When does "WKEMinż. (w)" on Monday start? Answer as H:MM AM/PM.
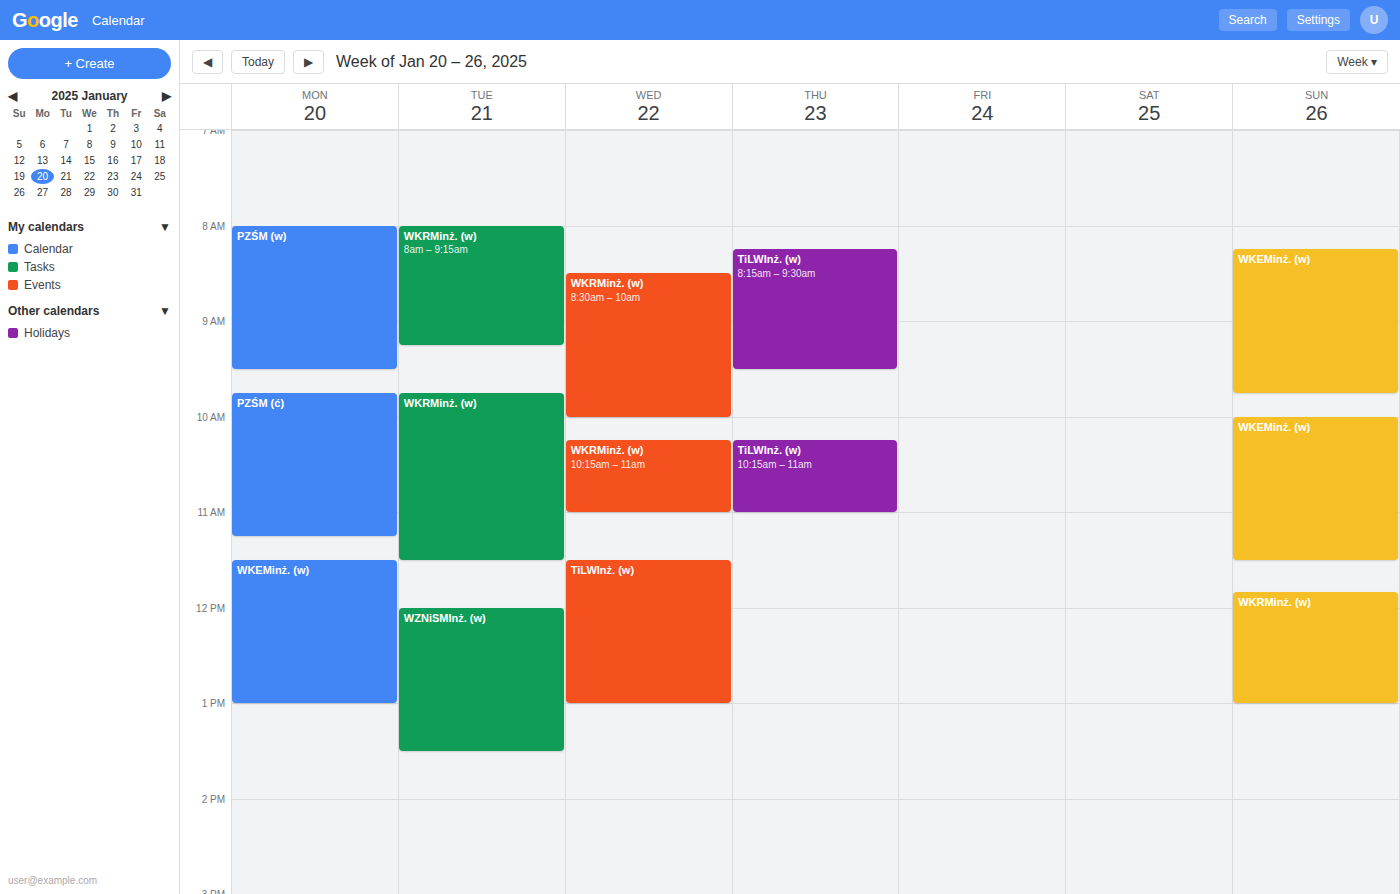
11:30 AM